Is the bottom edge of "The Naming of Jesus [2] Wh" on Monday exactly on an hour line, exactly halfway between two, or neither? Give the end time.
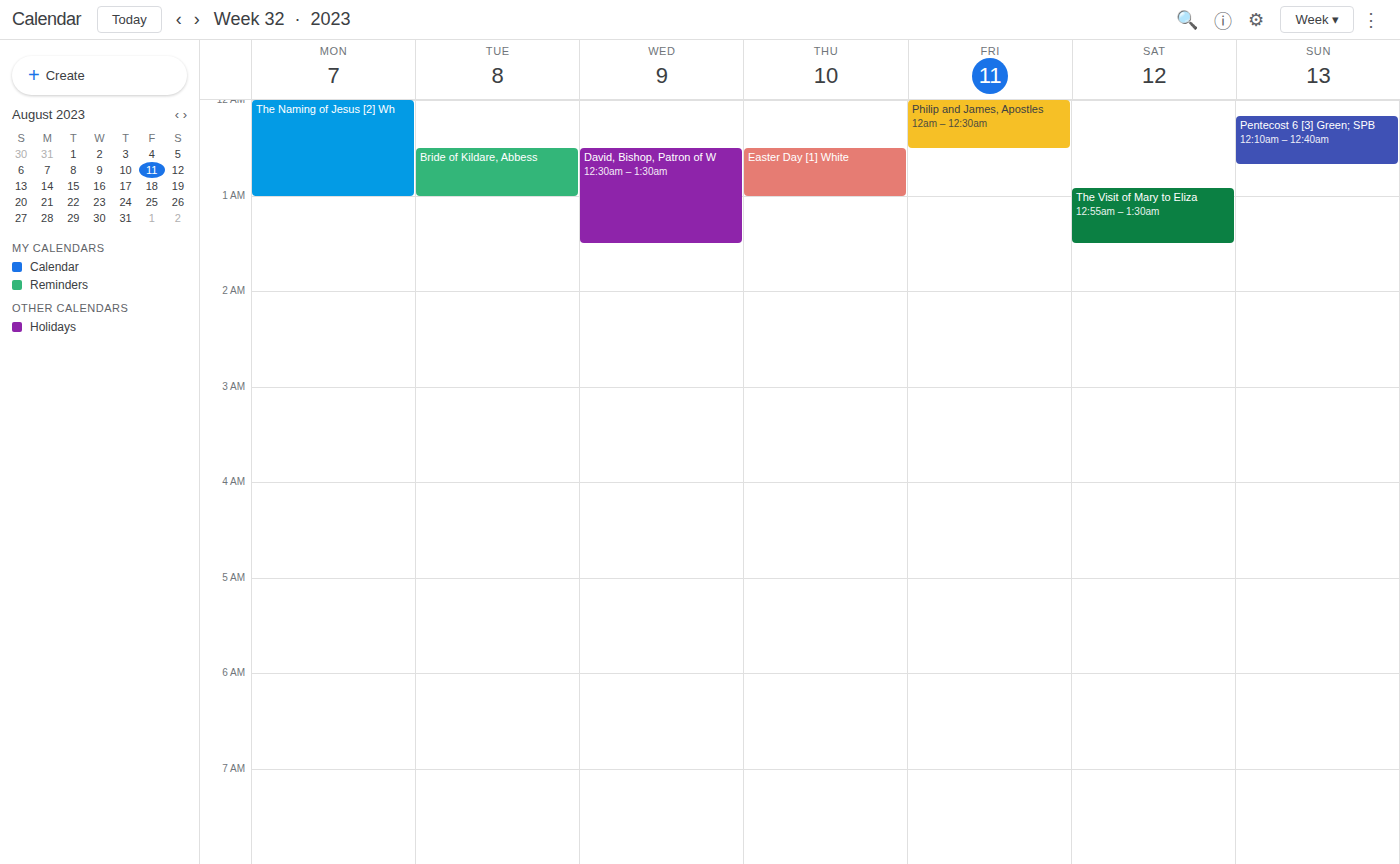
1:00 AM -- exactly on the 1 AM line.